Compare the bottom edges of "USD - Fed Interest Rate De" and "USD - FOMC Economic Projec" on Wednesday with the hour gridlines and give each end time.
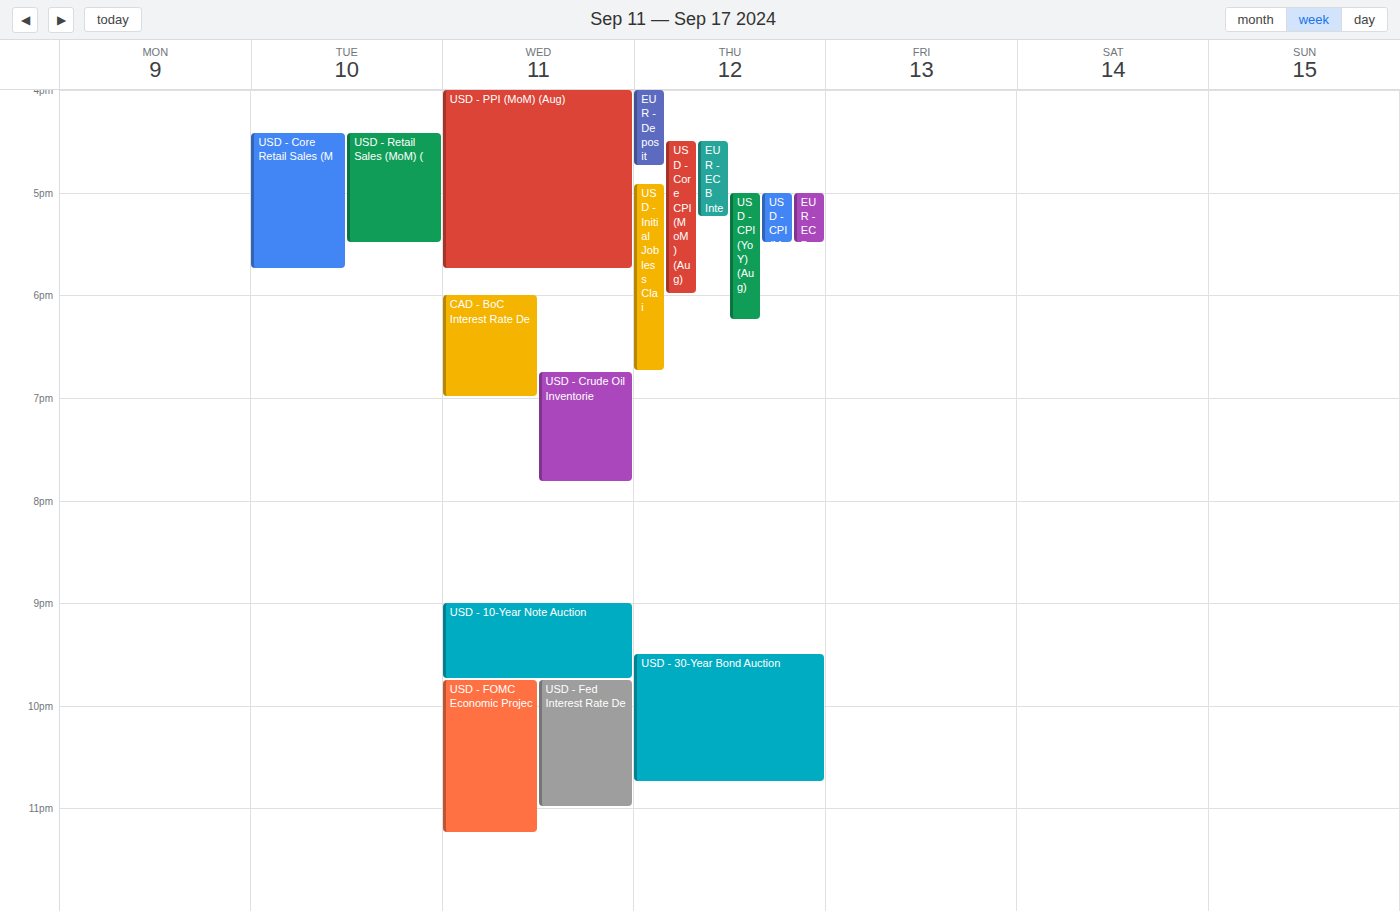
"USD - Fed Interest Rate De": 11:00 PM, exactly on the 11 PM line. "USD - FOMC Economic Projec": 11:15 PM, neither: a quarter of the way from the 11 PM line to the 12 AM line.